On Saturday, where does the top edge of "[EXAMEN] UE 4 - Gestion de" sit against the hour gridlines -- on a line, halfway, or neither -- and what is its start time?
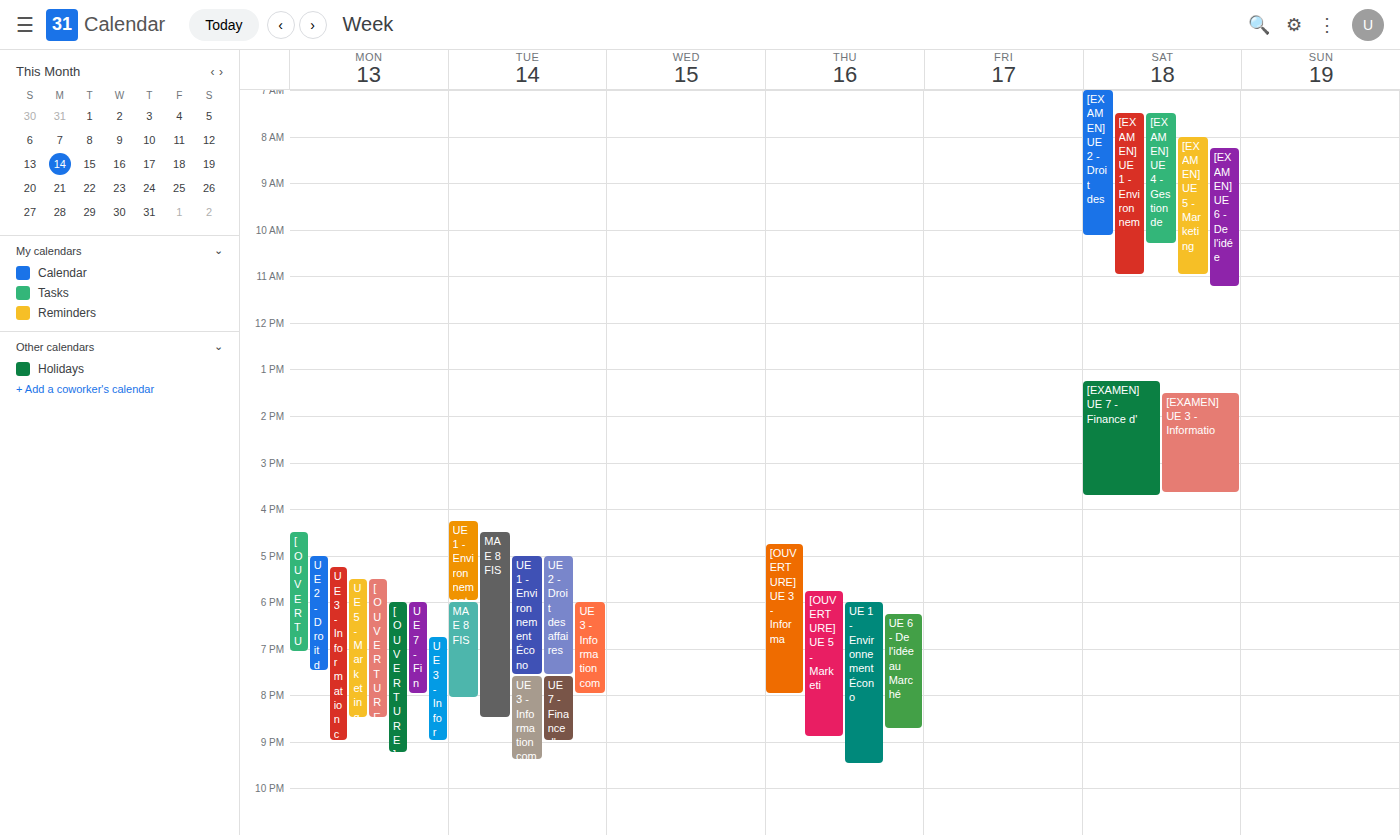
7:30 AM -- halfway between the 7 AM and 8 AM lines.